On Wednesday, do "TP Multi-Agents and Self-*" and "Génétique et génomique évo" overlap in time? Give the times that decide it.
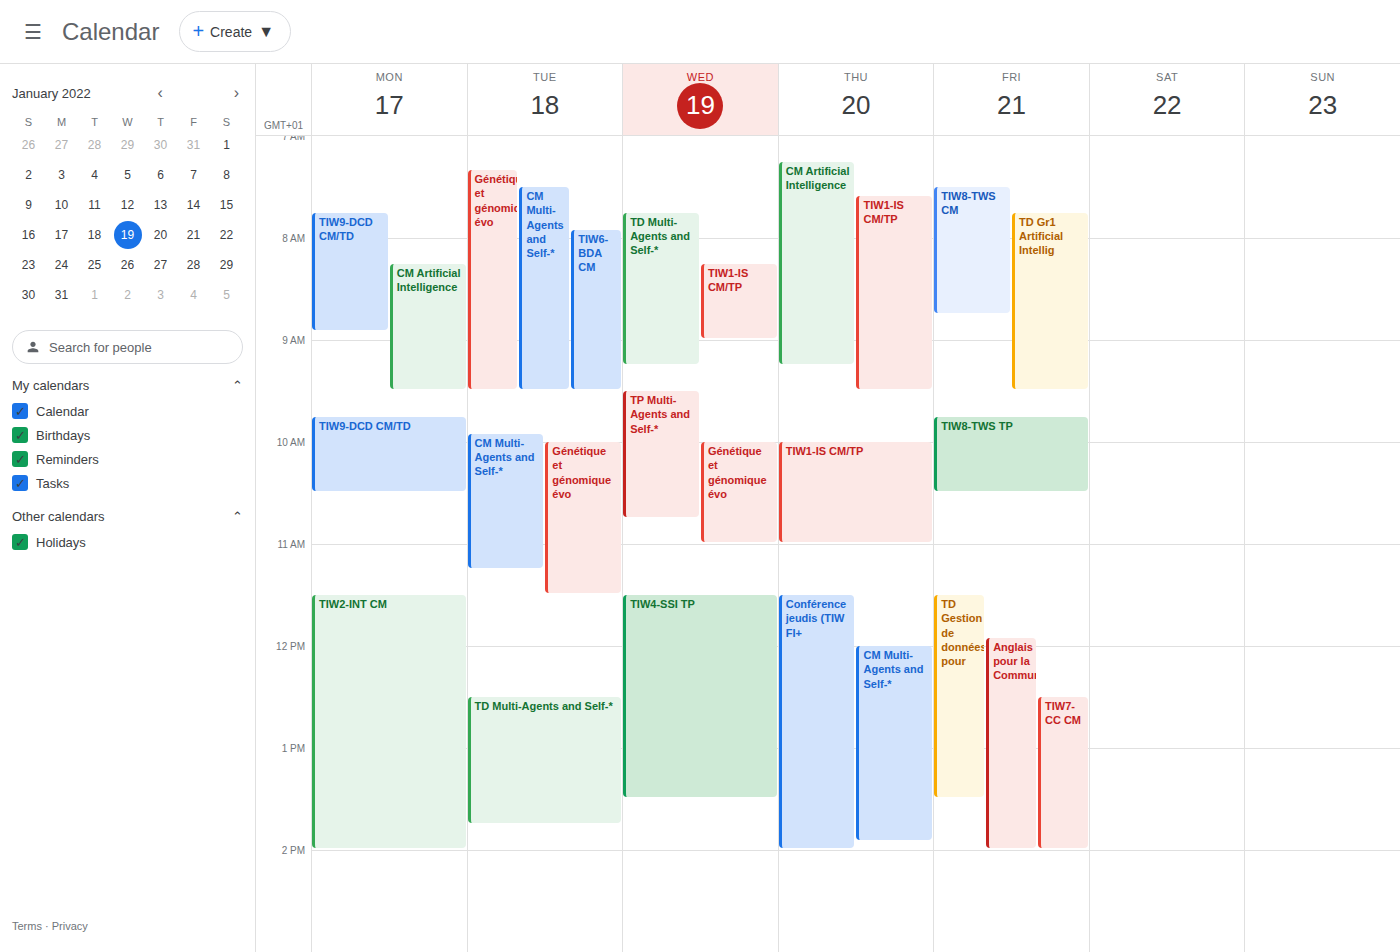
"Génétique et génomique évo" starts at 10:00 AM, before "TP Multi-Agents and Self-*" ends at 10:45 AM -- they overlap.